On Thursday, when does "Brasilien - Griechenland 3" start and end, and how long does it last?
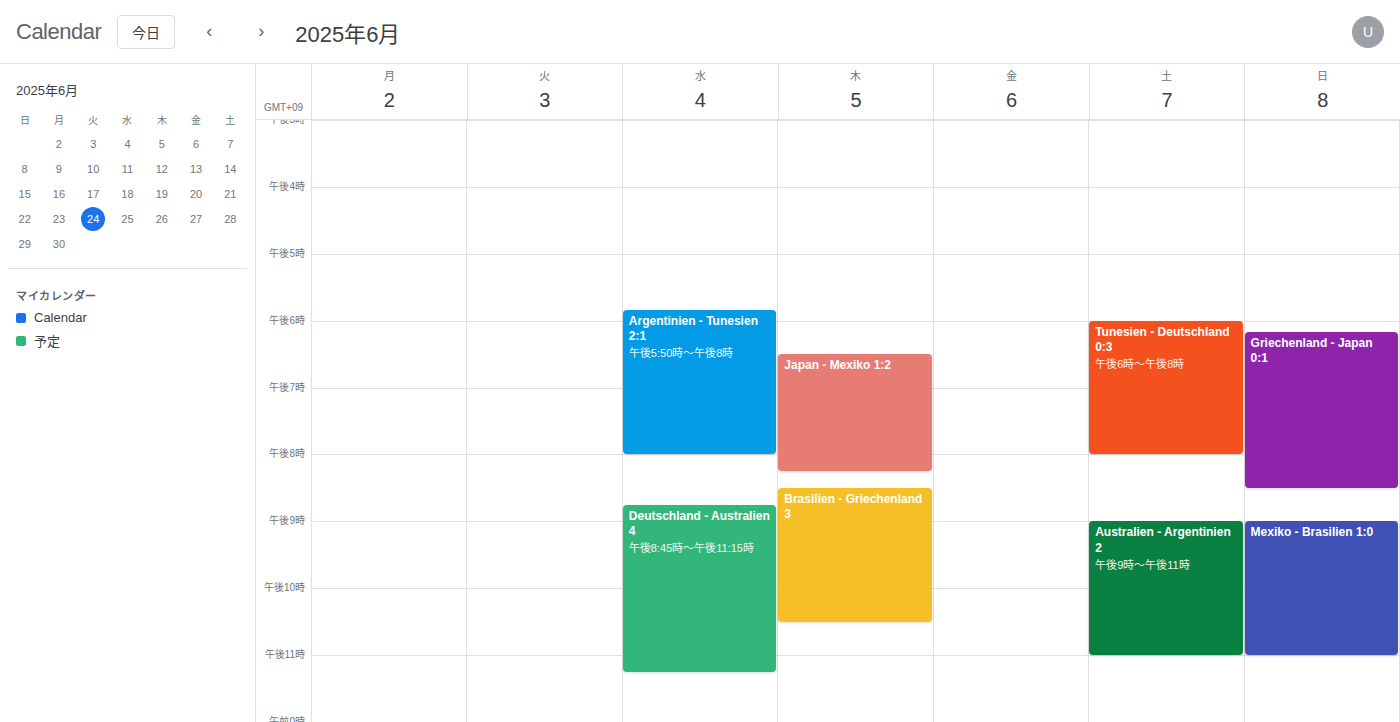
20:30 to 22:30, 2 hours